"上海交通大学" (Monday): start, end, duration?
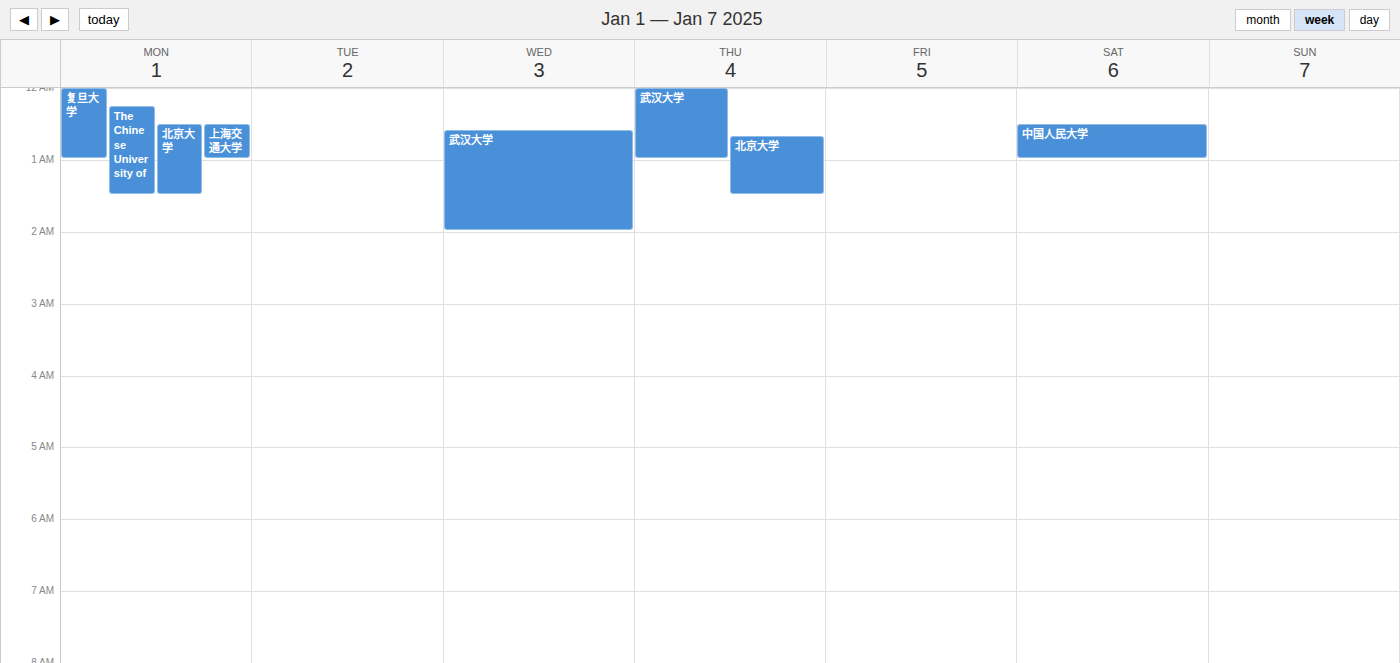
00:30 to 01:00, 30 minutes